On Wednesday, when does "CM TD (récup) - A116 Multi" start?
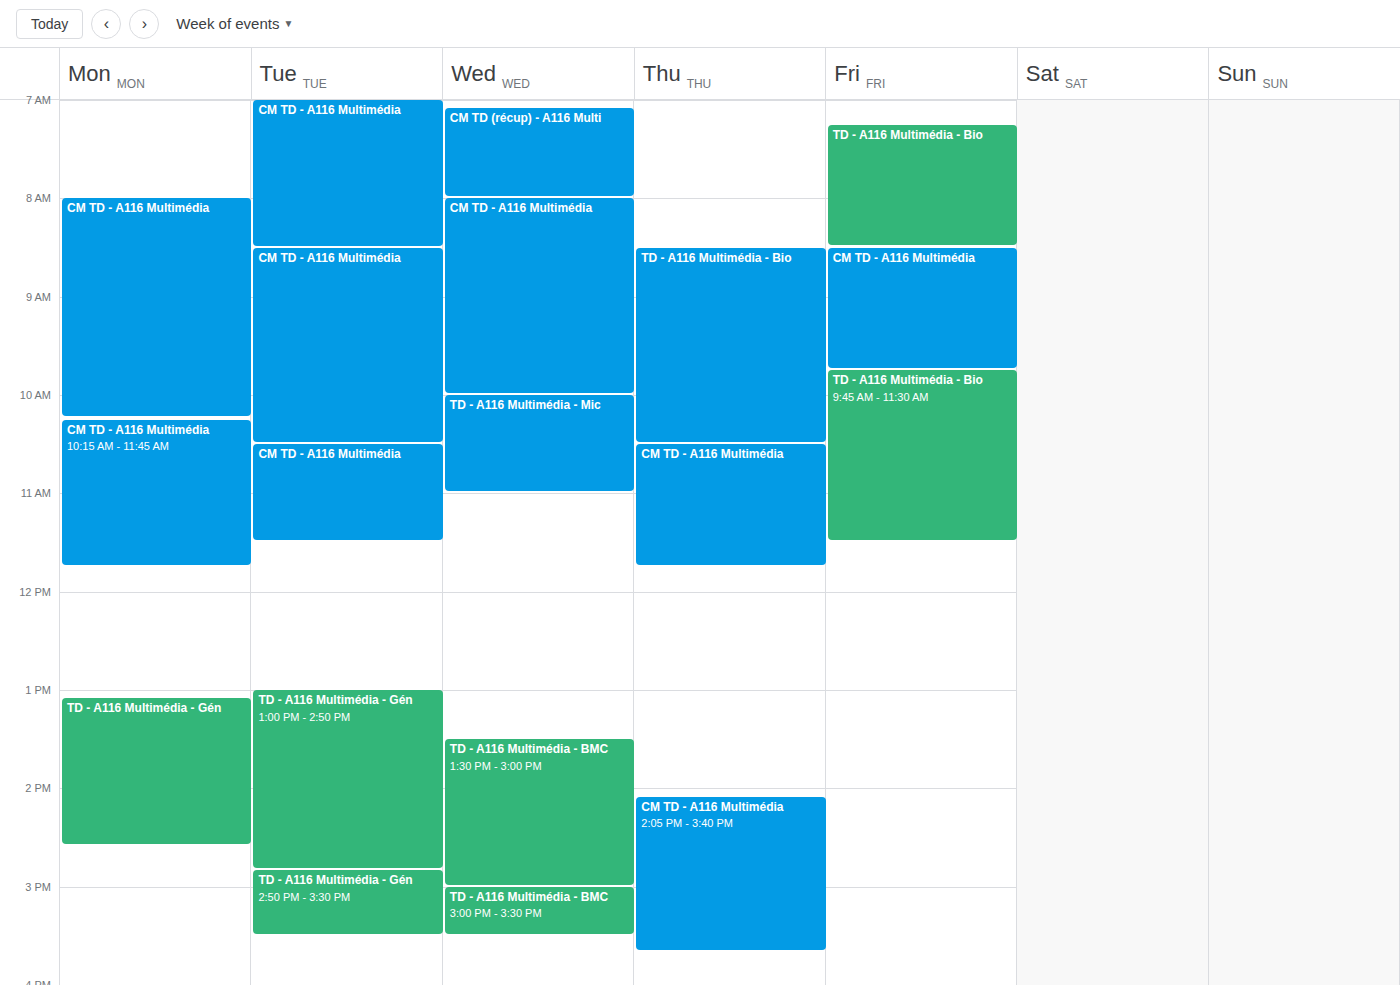
7:05 AM